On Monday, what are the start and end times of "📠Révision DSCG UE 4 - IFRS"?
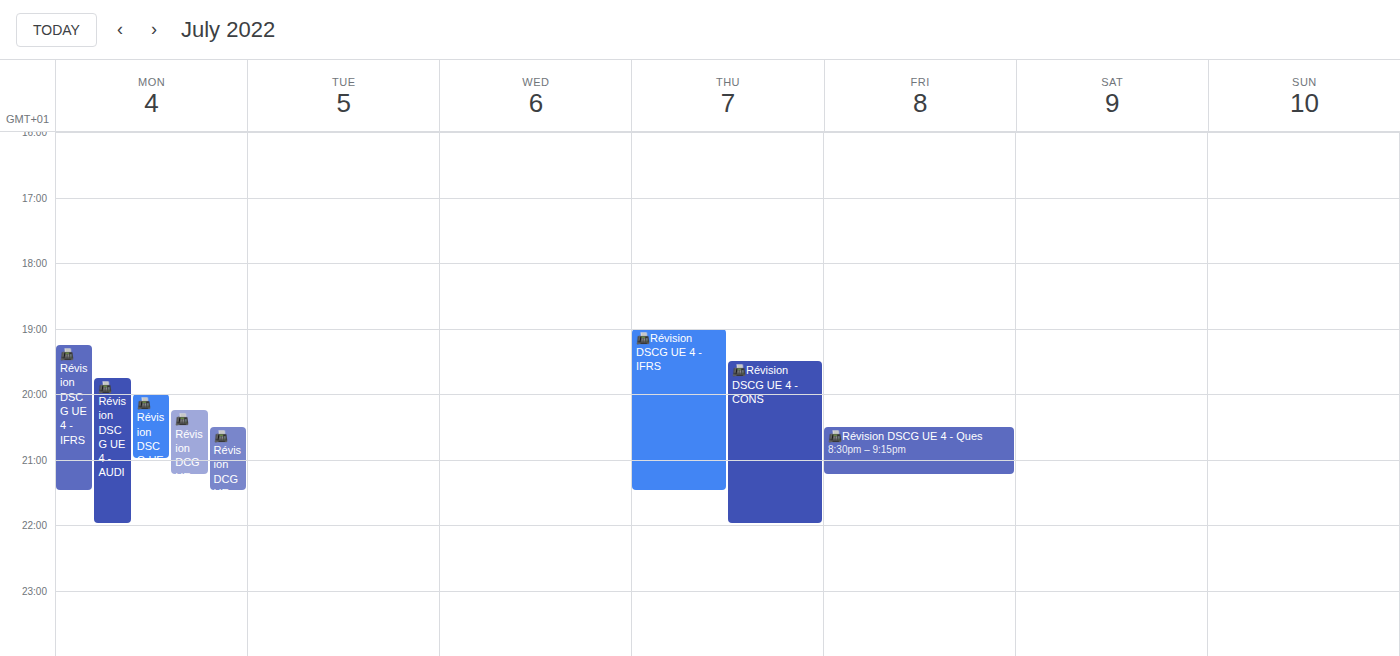
7:15 PM to 9:30 PM